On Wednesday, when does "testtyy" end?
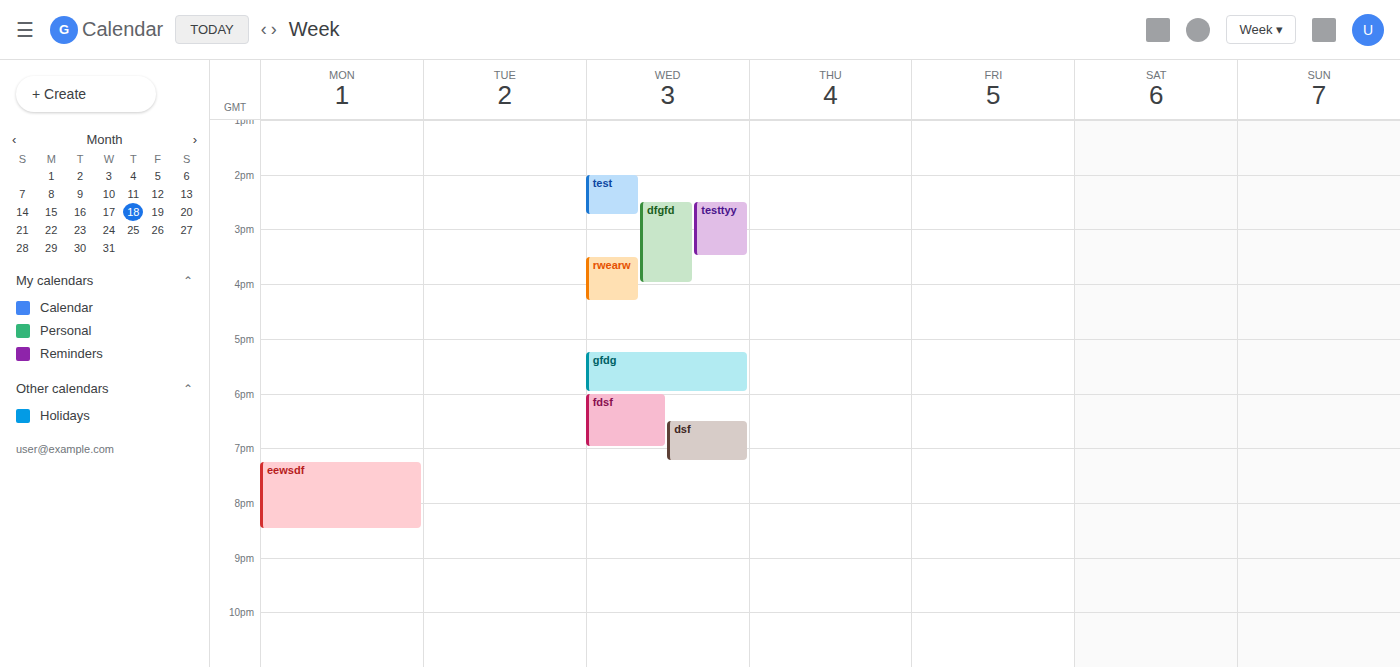
3:30 PM